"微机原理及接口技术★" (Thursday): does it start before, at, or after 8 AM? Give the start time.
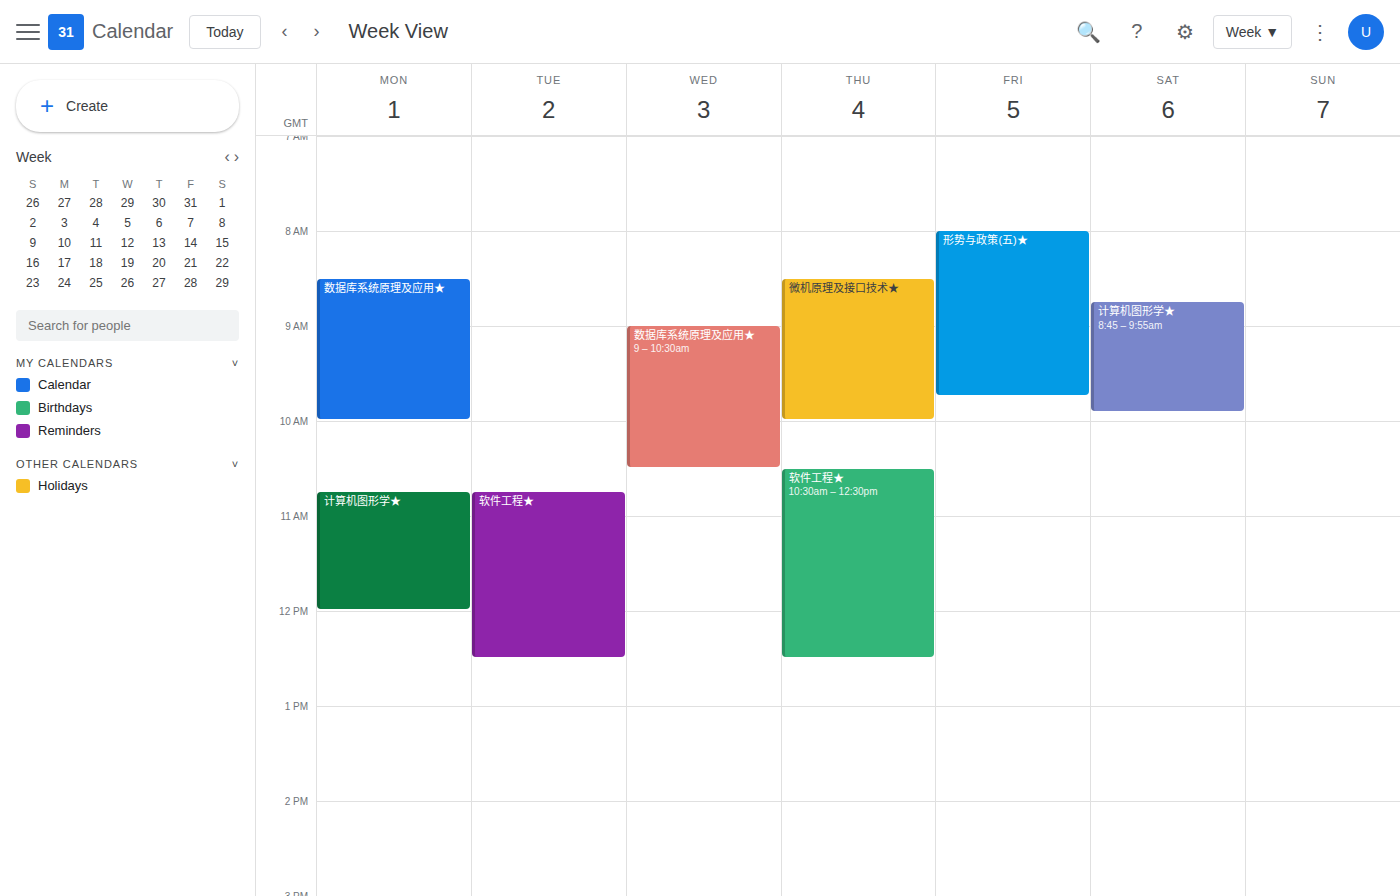
8:30 AM -- after 8 AM, 30 minutes below the 8 AM line.